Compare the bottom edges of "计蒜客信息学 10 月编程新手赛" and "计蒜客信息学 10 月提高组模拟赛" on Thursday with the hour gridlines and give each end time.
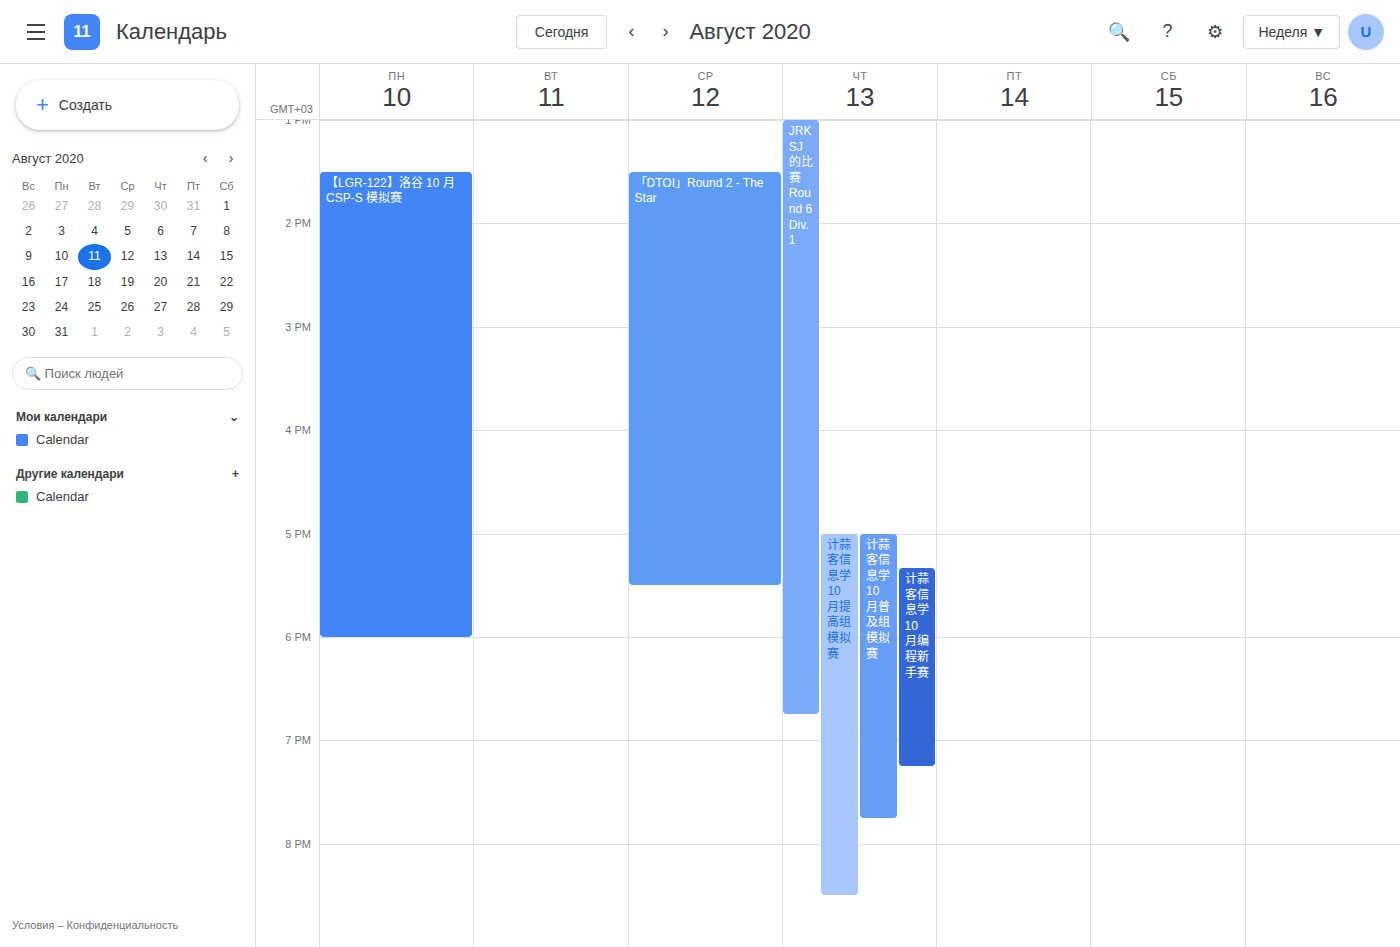
"计蒜客信息学 10 月编程新手赛": 7:15 PM, neither: a quarter of the way from the 7 PM line to the 8 PM line. "计蒜客信息学 10 月提高组模拟赛": 8:30 PM, halfway between the 8 PM and 9 PM lines.